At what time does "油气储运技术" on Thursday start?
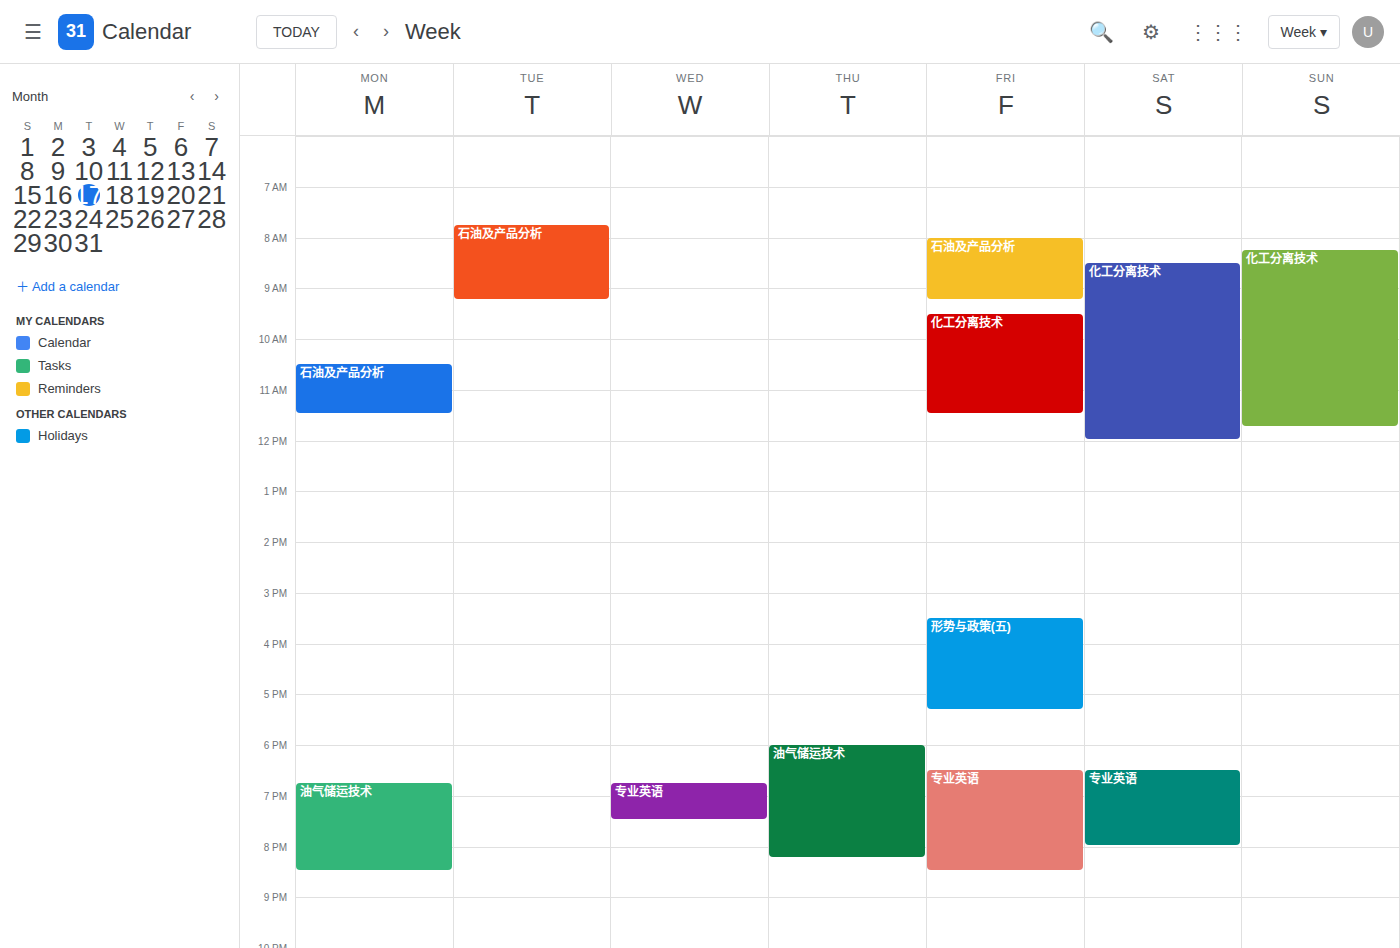
6:00 PM